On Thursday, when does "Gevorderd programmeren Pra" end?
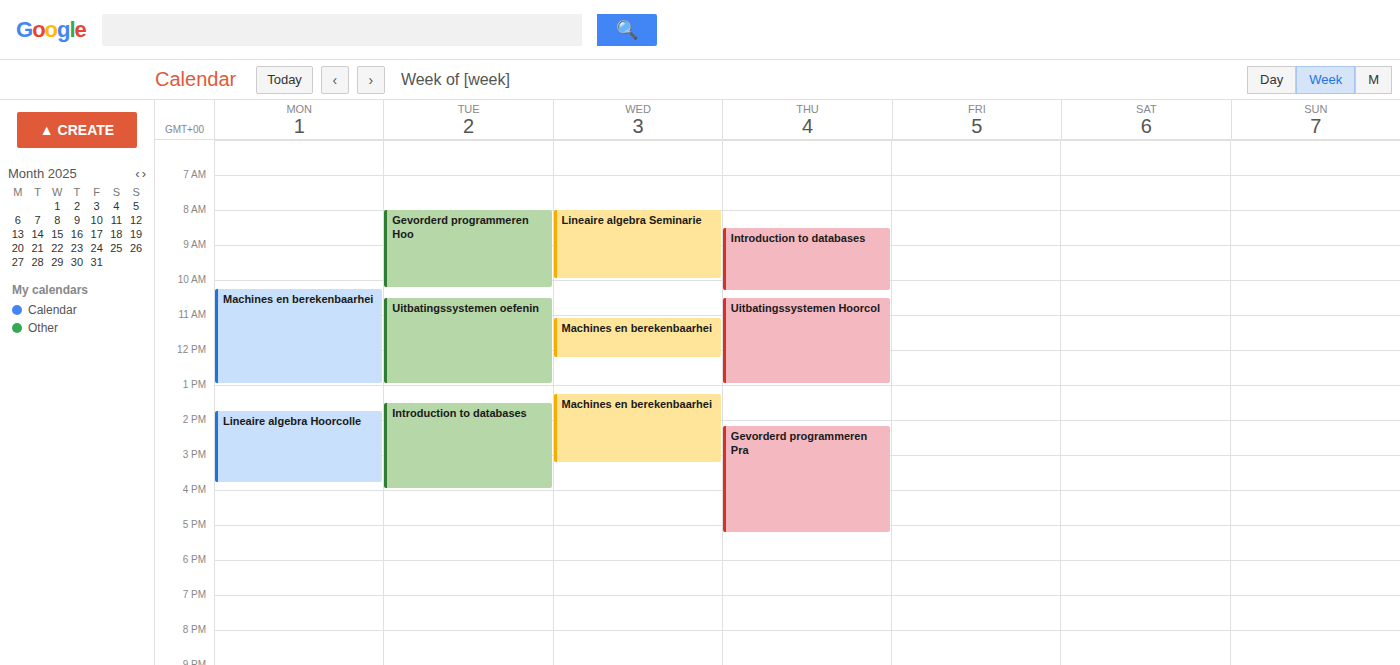
5:15 PM